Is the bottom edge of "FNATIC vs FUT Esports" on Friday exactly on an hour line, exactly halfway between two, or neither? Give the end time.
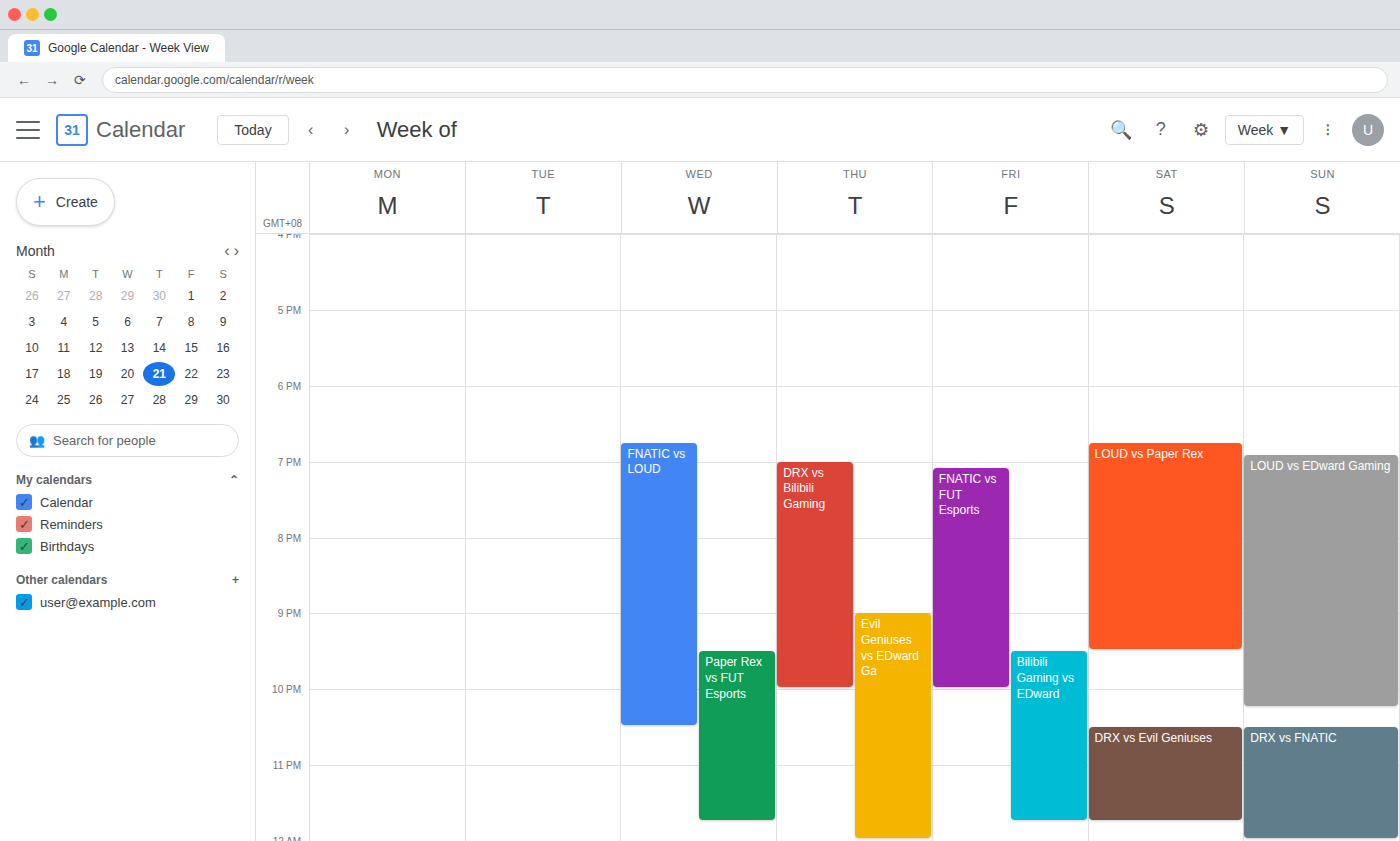
10:00 PM -- exactly on the 10 PM line.